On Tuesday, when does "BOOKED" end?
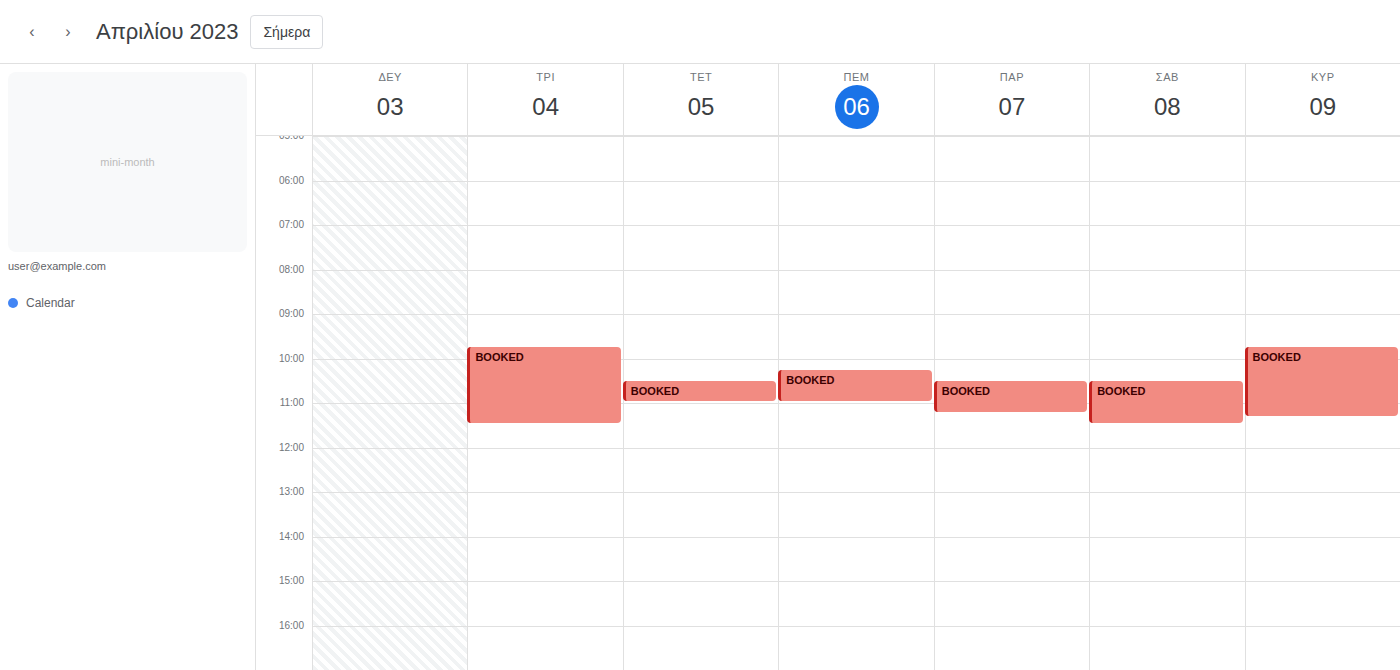
11:30 AM